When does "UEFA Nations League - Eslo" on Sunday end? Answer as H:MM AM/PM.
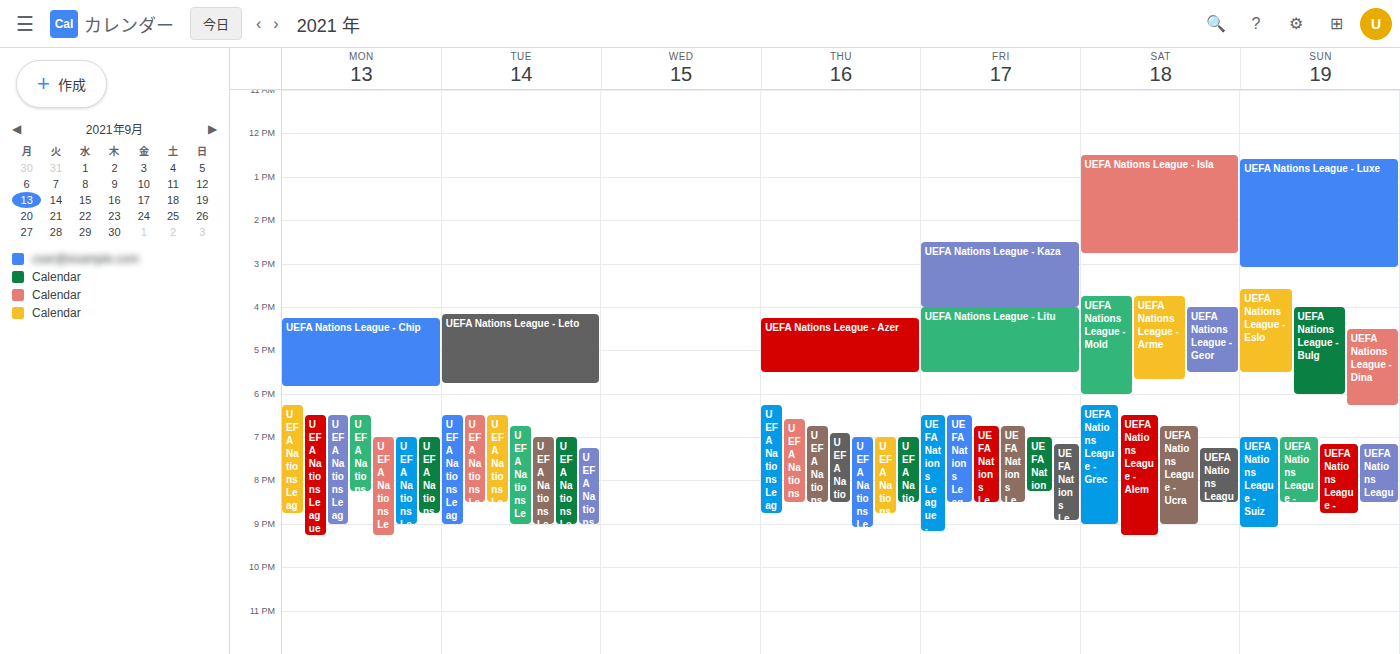
5:30 PM